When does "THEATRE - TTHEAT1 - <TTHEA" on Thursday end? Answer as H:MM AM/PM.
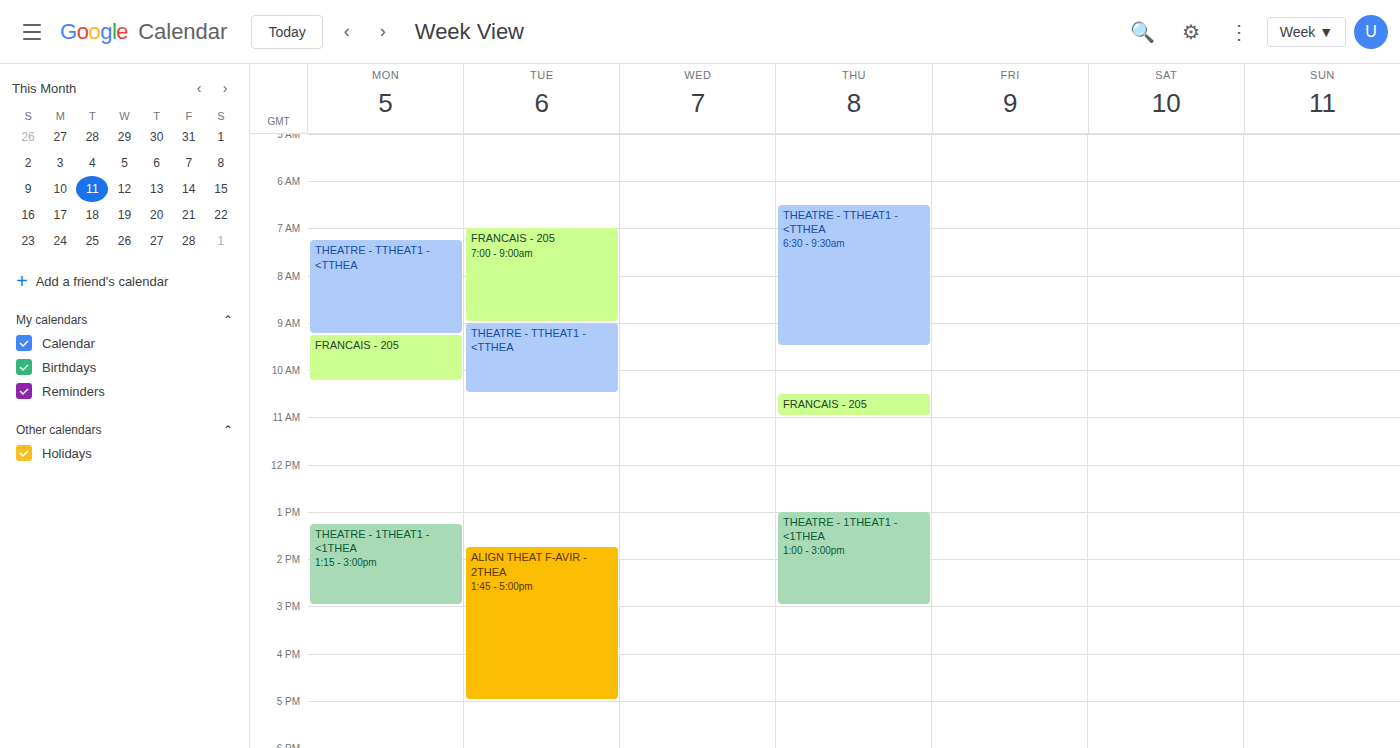
9:30 AM